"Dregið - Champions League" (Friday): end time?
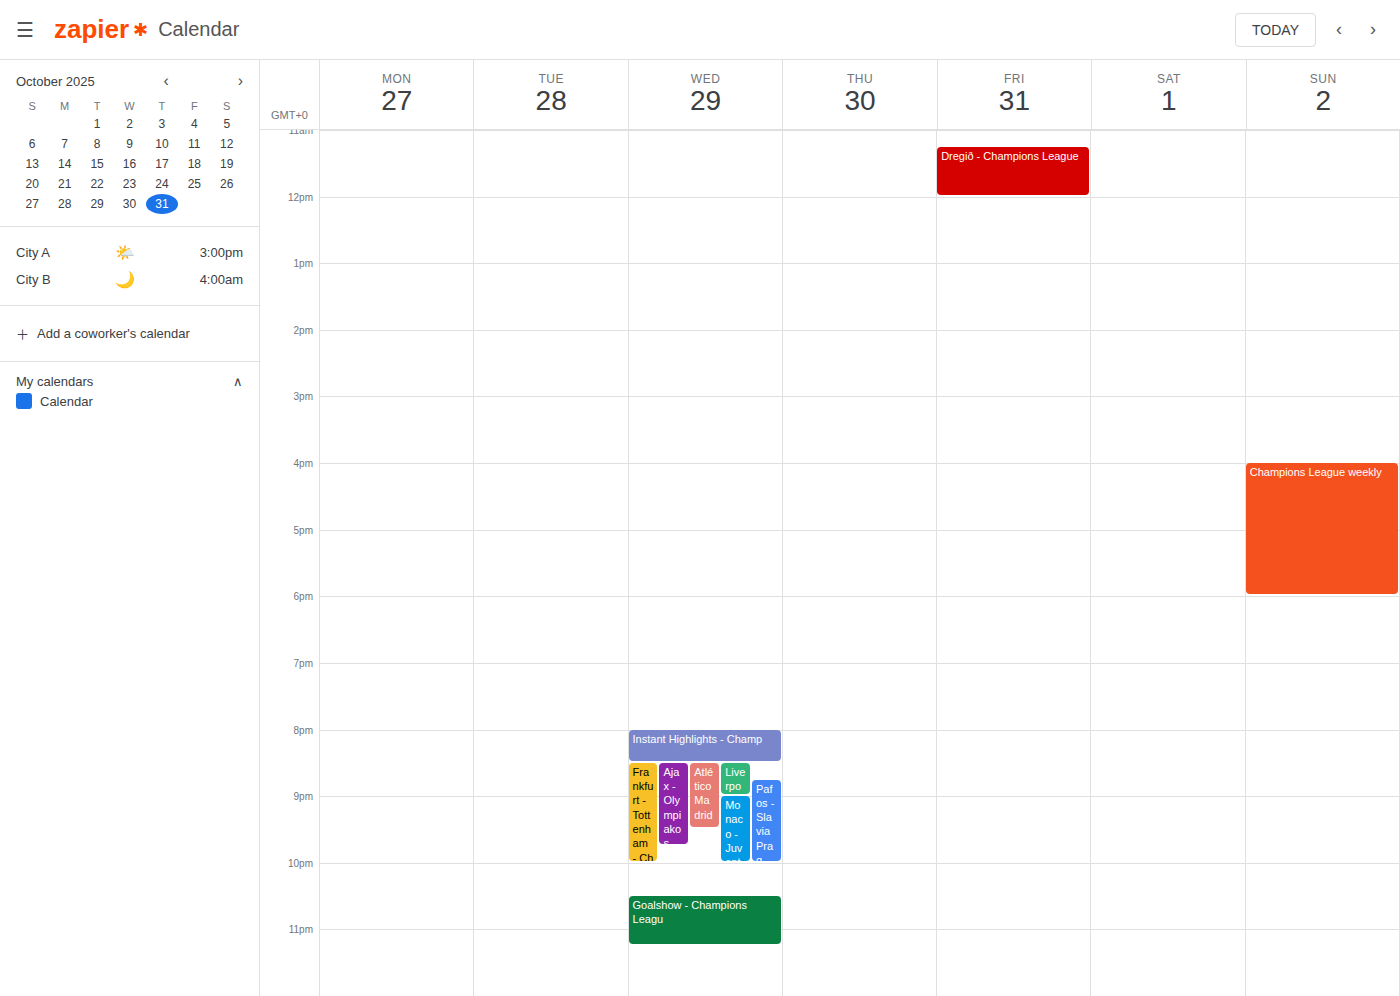
12:00 PM